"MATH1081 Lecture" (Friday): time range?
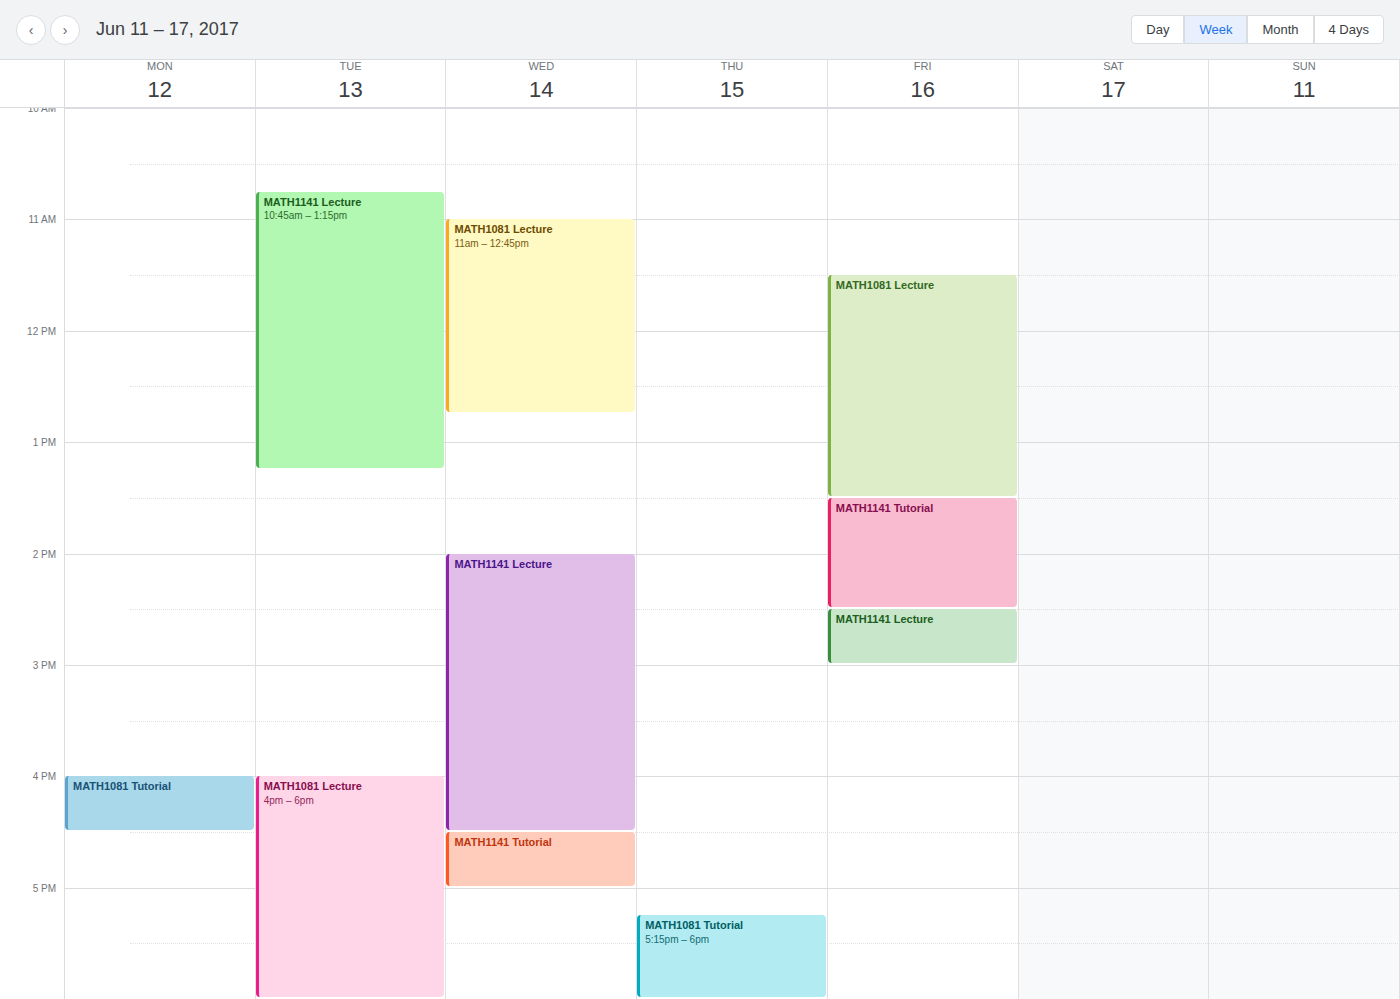
11:30 AM to 1:30 PM